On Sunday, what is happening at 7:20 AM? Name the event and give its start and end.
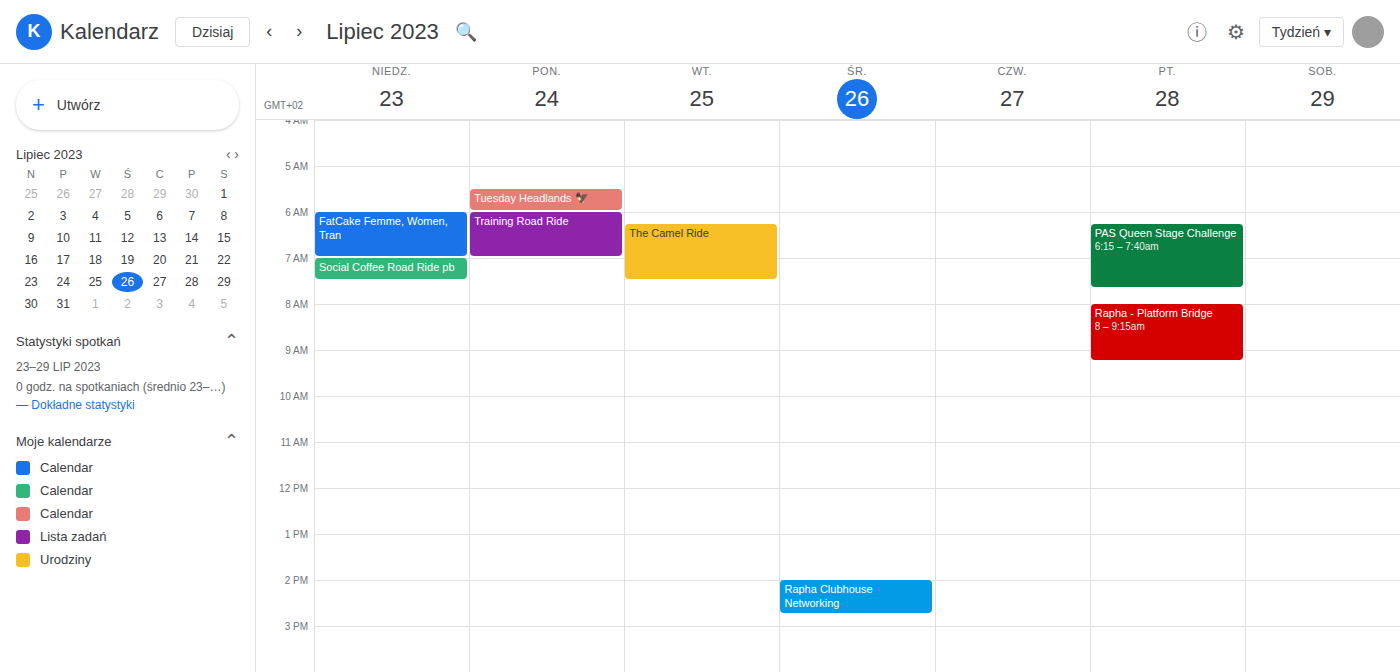
"Social Coffee Road Ride pb", 7:00 AM to 7:30 AM